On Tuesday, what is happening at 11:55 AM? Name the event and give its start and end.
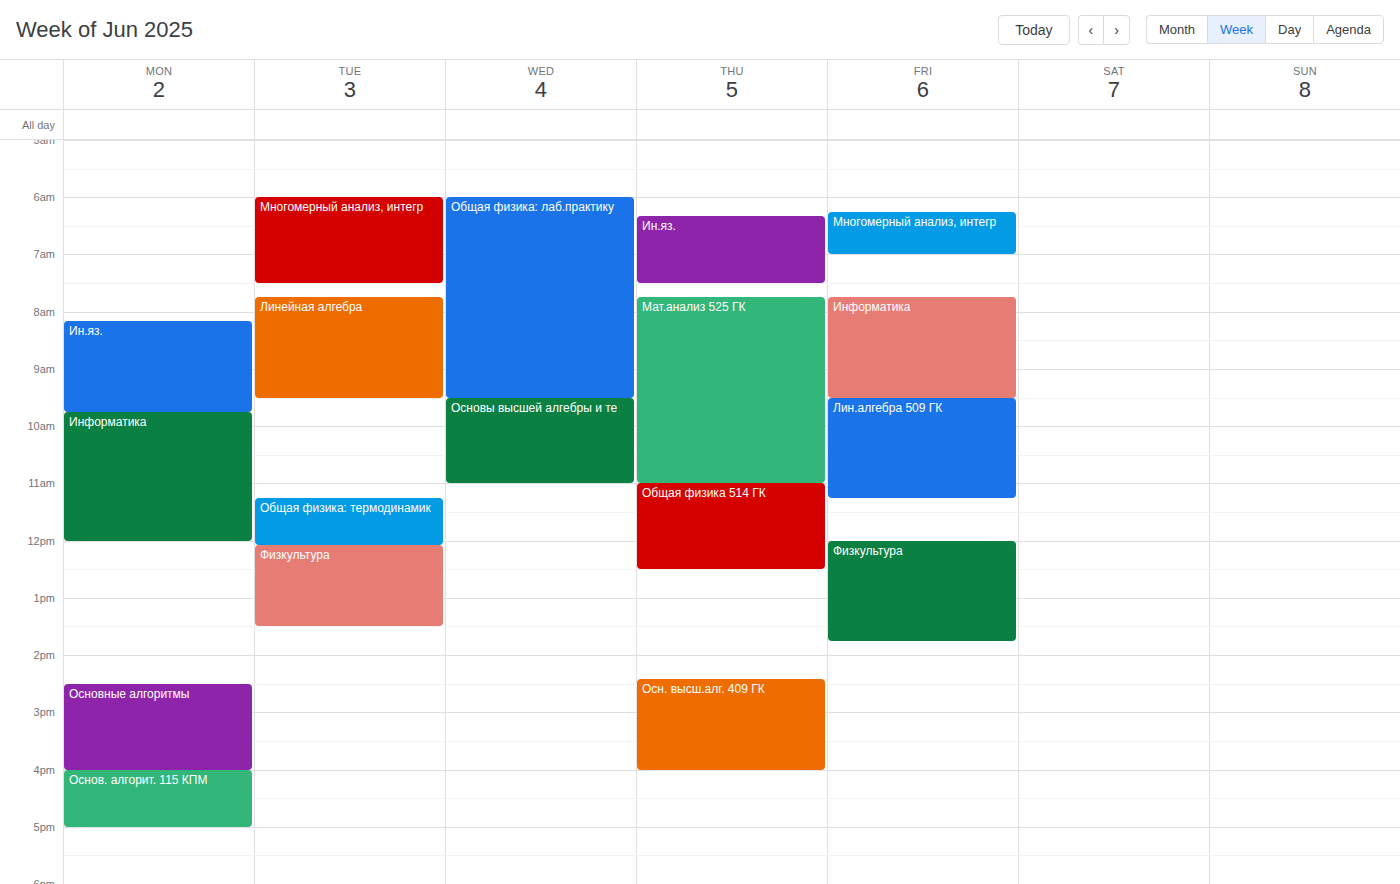
"Общая физика: термодинамик", 11:15 AM to 12:05 PM